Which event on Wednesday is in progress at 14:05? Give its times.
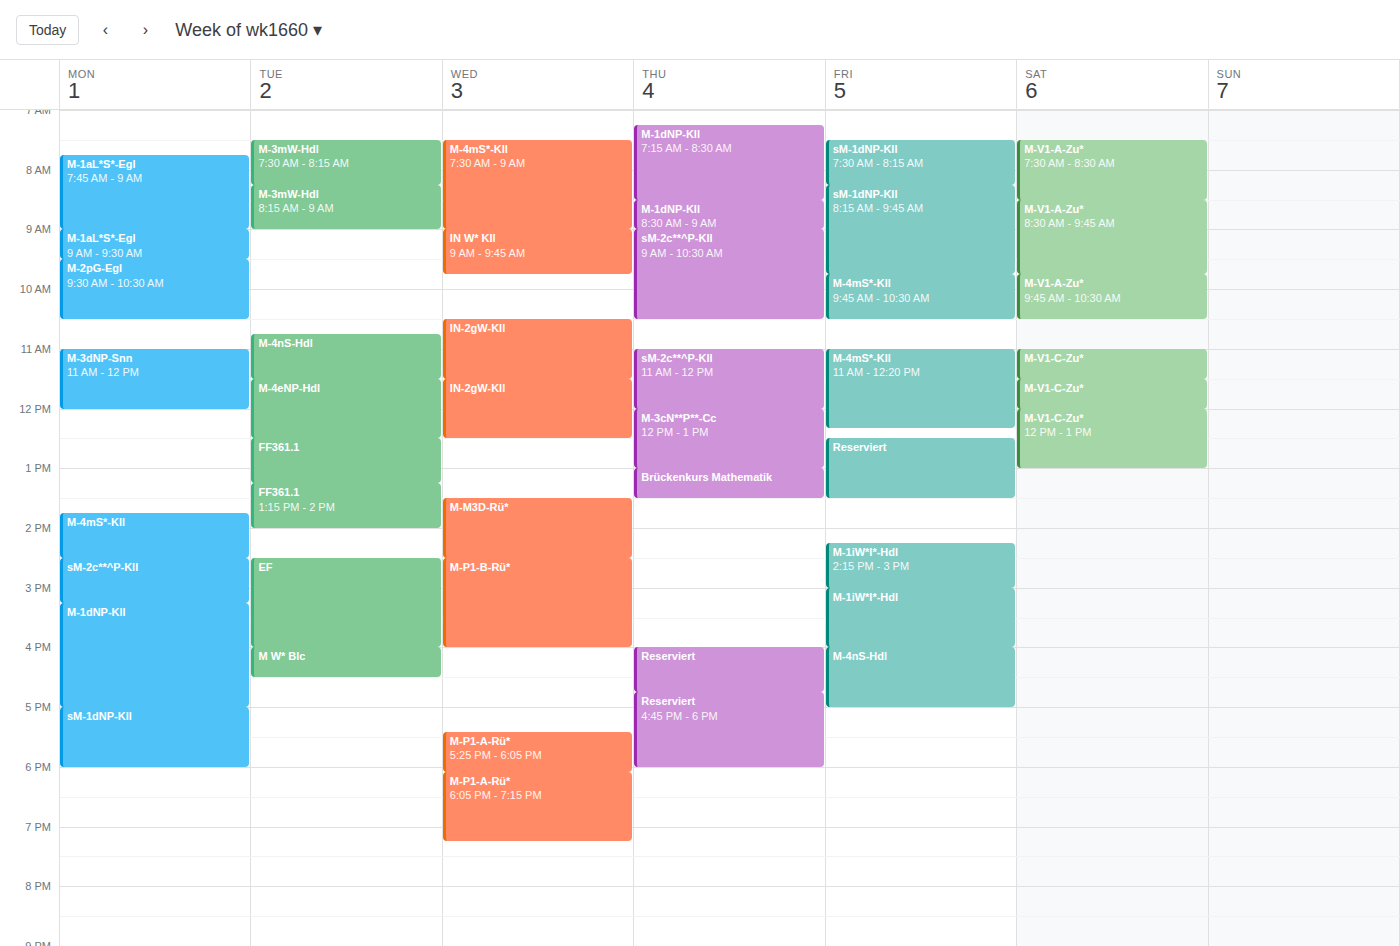
"M-M3D-Rü*", 13:30 to 14:30